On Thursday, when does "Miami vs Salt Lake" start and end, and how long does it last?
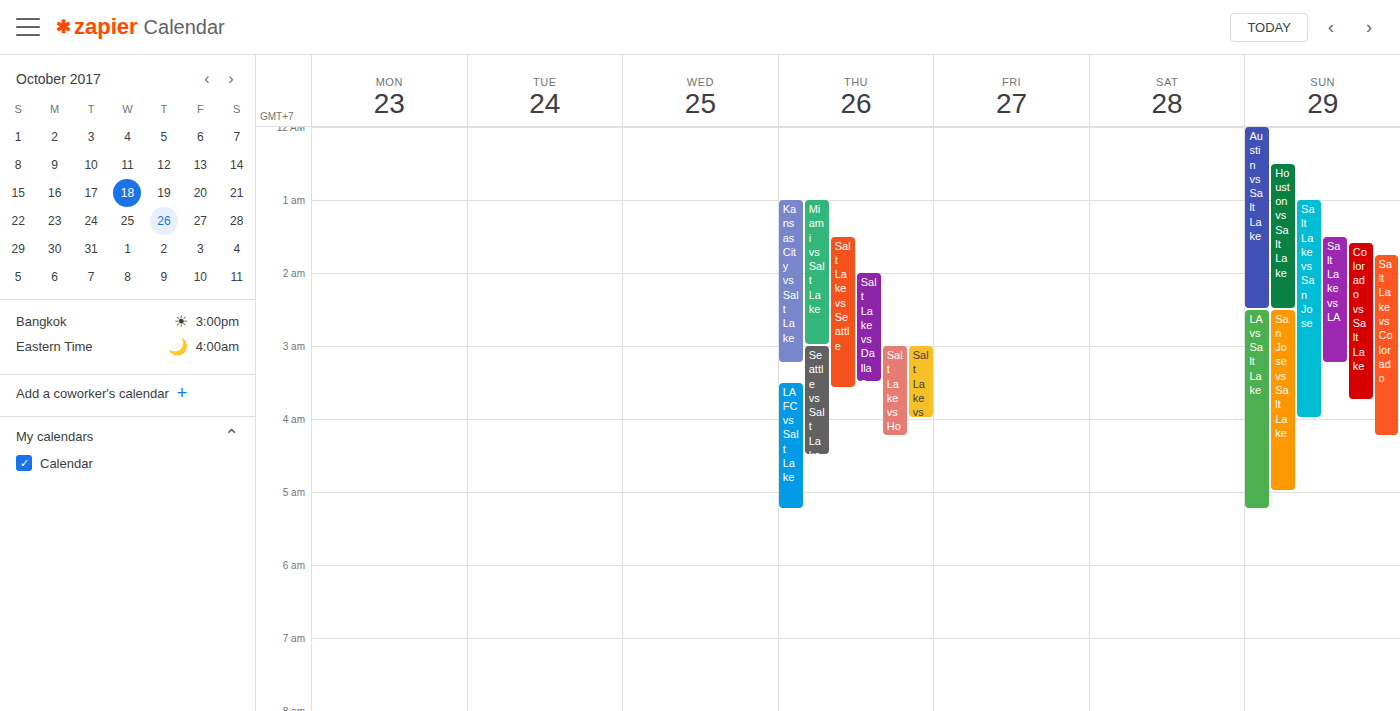
1:00 AM to 3:00 AM, 2 hours